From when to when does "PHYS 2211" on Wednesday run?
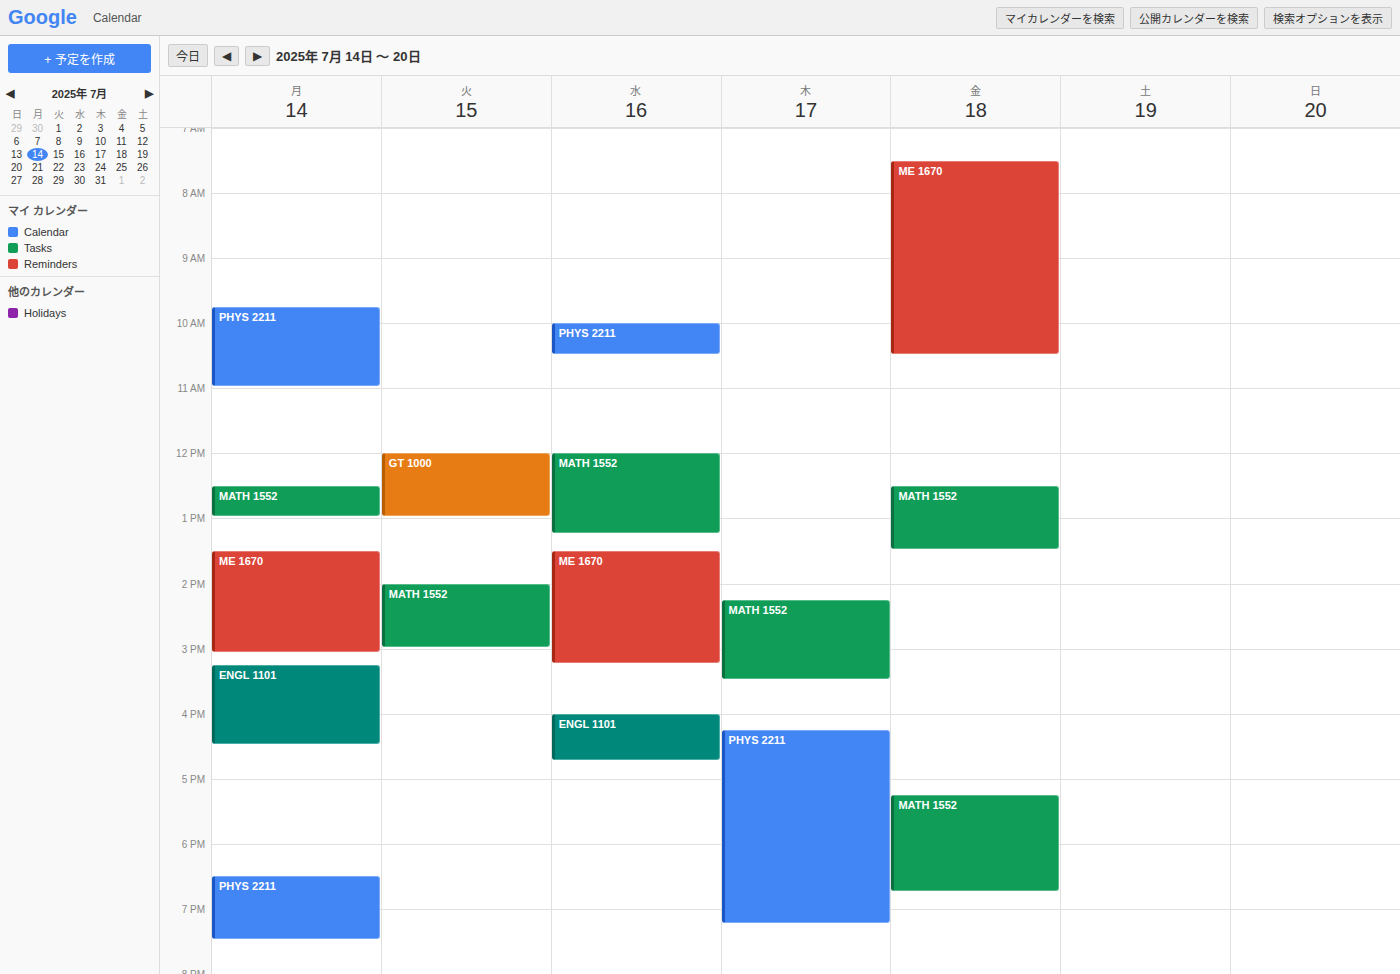
10:00 AM to 10:30 AM